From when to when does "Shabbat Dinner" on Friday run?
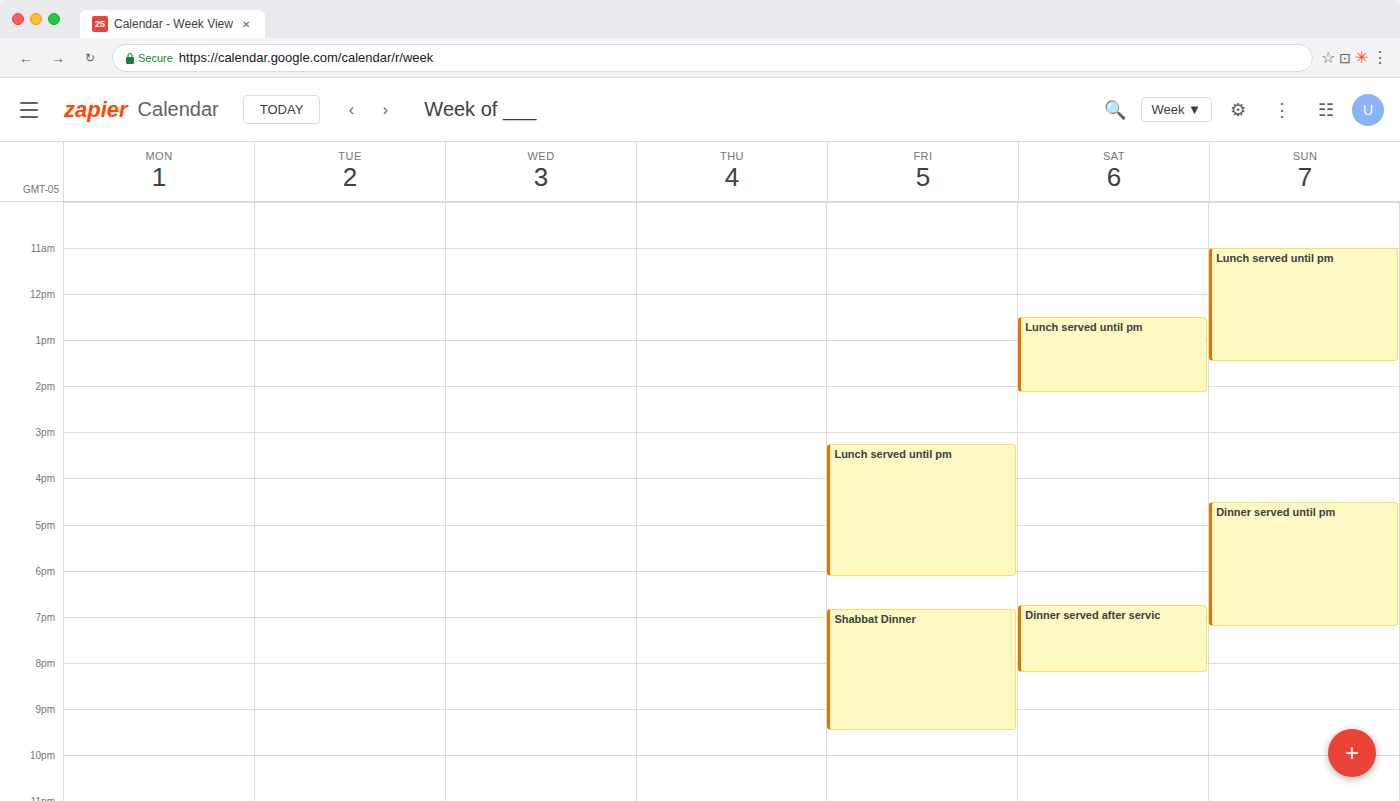
18:50 to 21:30